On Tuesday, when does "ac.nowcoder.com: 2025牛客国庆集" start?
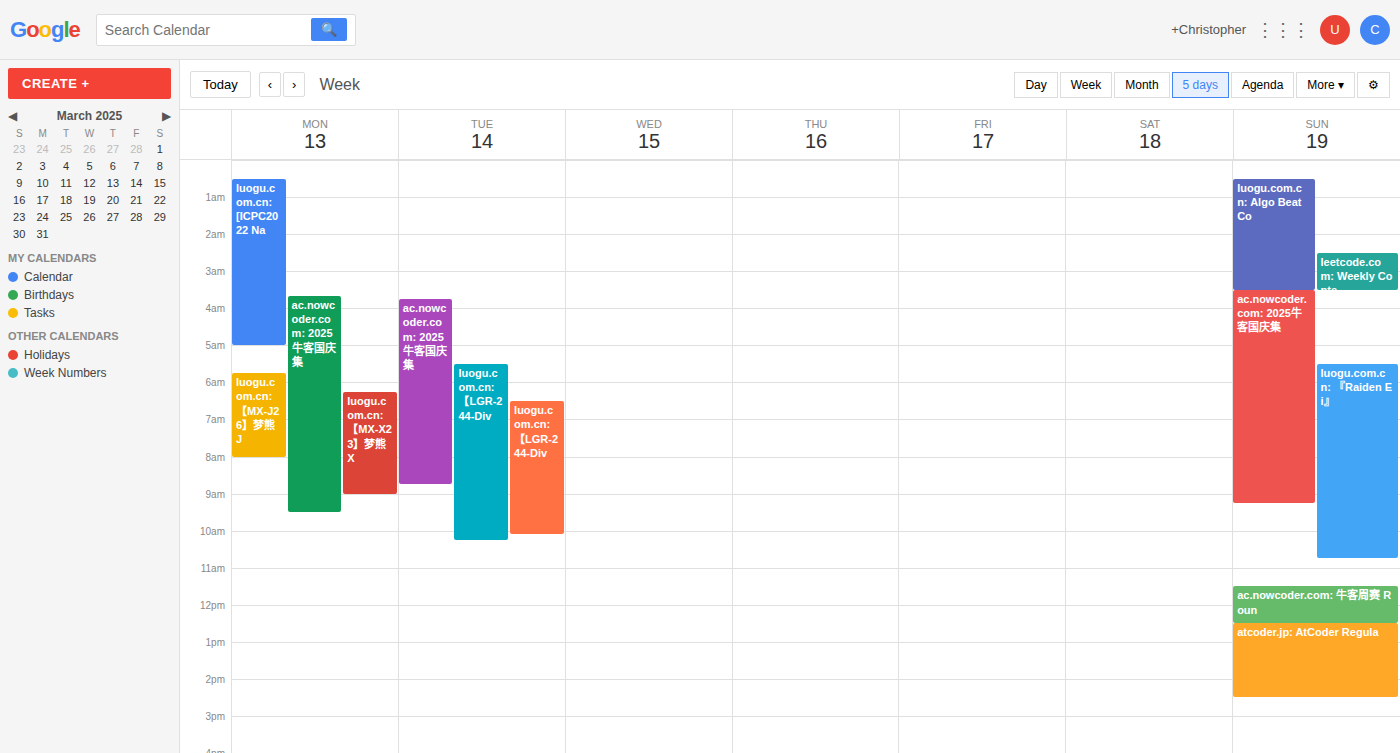
03:45